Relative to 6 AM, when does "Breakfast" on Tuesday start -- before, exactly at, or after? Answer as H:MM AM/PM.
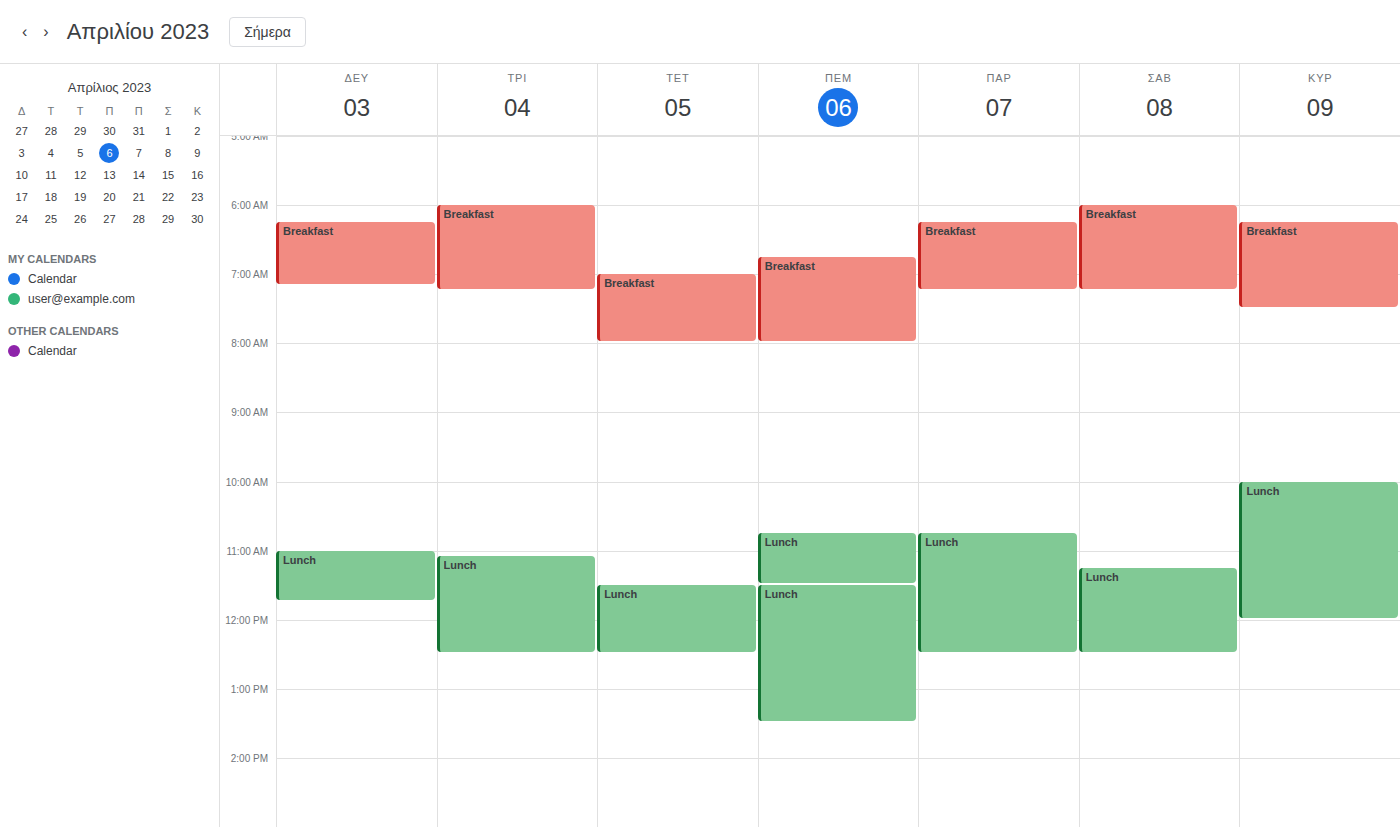
6:00 AM -- exactly at 6 AM, on the 6 AM line.